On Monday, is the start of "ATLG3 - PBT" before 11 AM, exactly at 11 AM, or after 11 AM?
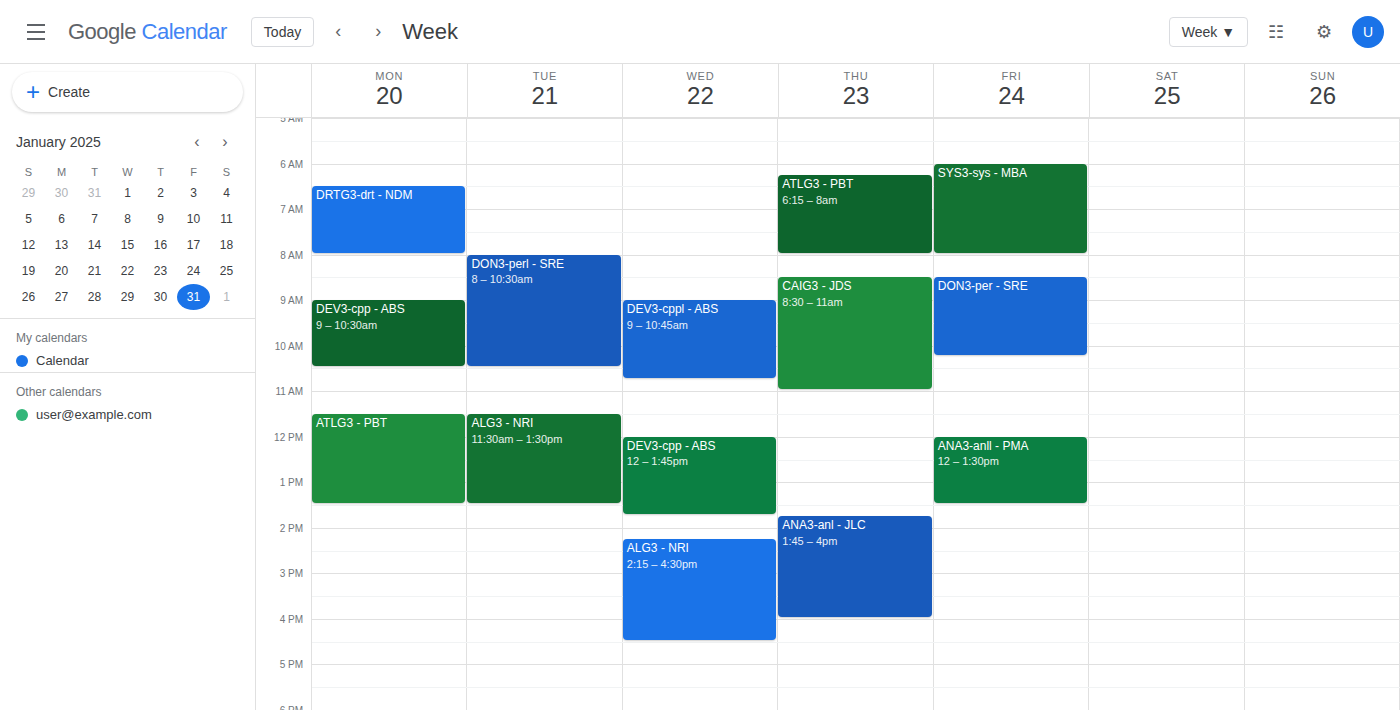
11:30 AM -- after 11 AM, 30 minutes below the 11 AM line.